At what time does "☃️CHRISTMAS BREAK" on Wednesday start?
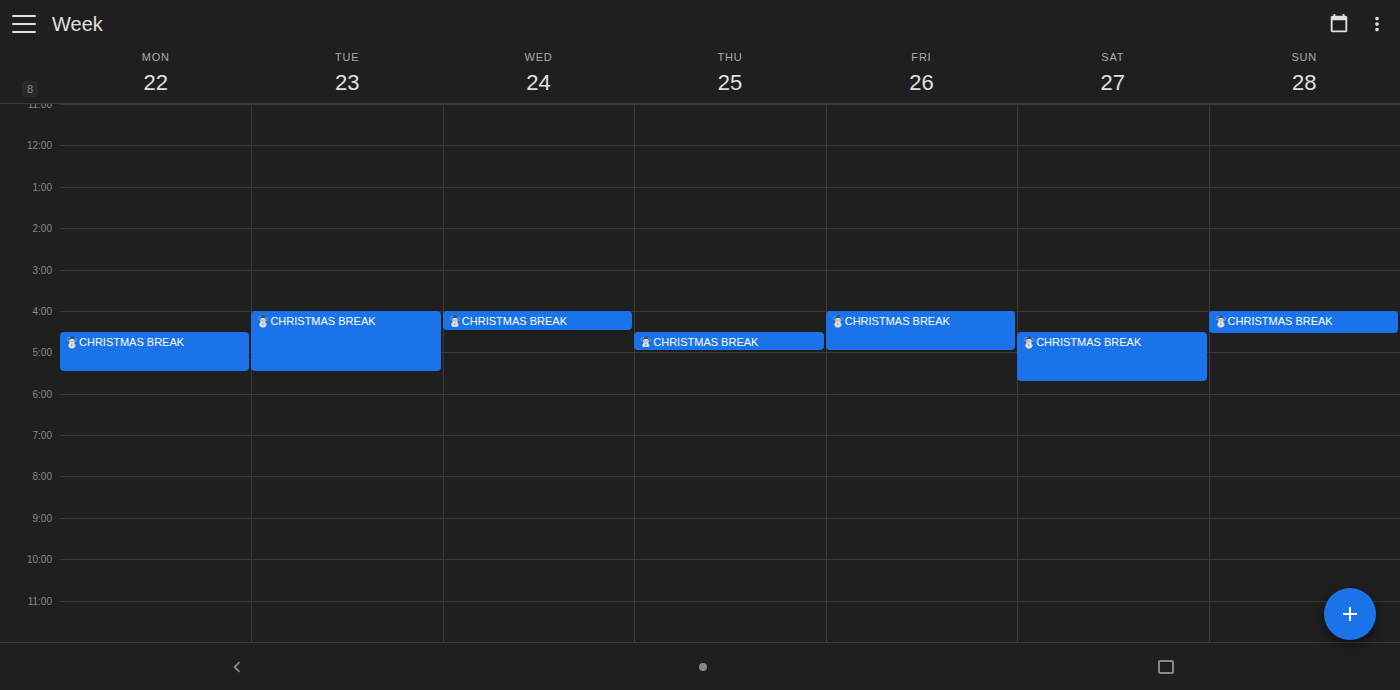
4:00 PM